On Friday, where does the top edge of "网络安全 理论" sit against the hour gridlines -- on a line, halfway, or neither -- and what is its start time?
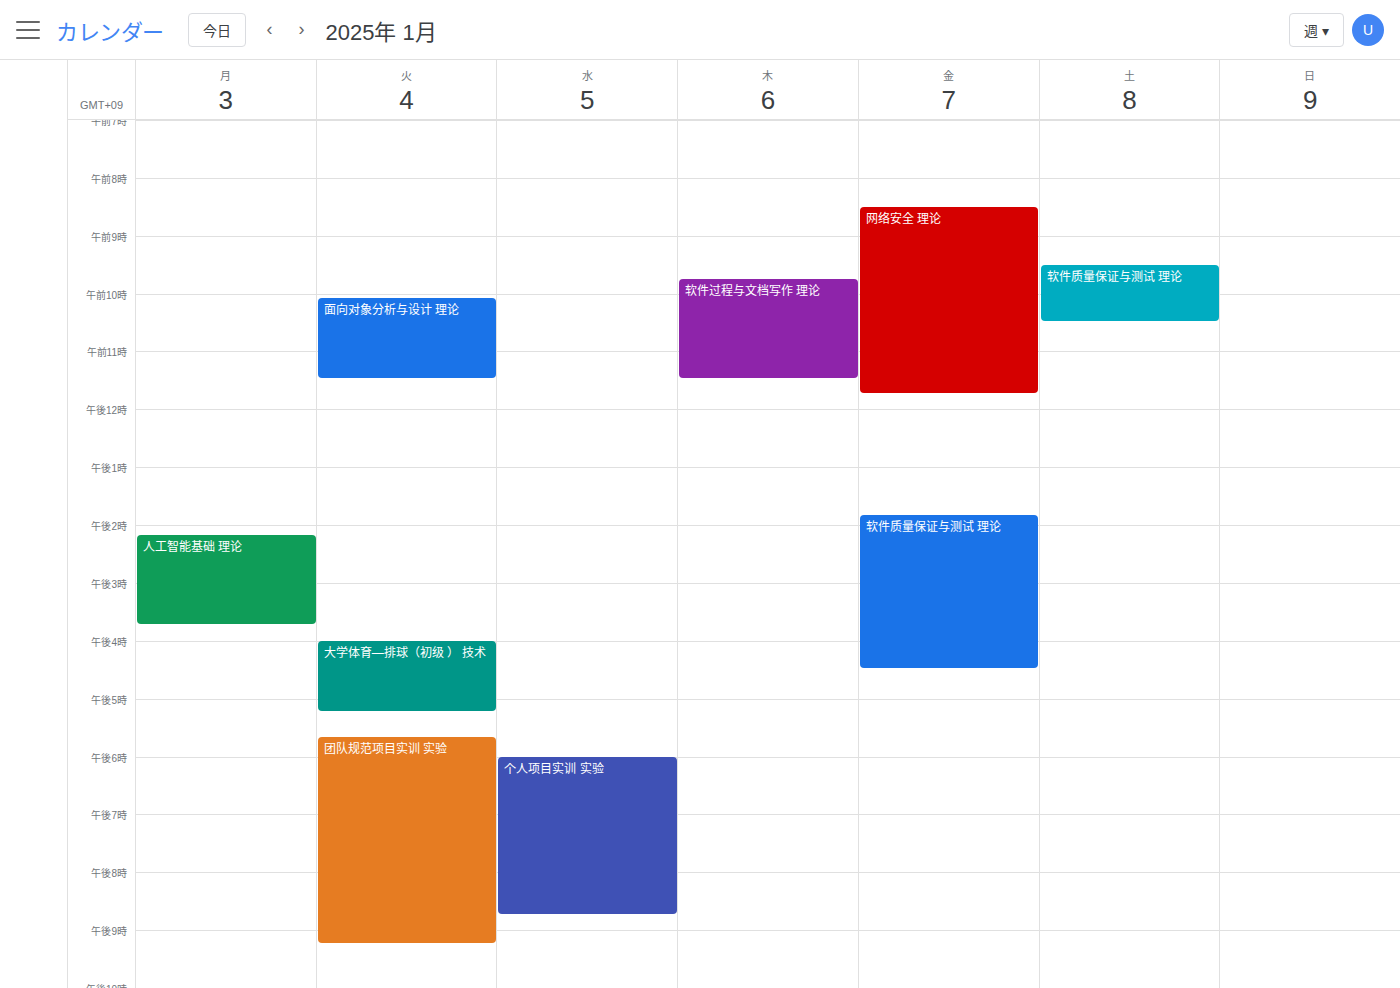
8:30 AM -- halfway between the 8 AM and 9 AM lines.